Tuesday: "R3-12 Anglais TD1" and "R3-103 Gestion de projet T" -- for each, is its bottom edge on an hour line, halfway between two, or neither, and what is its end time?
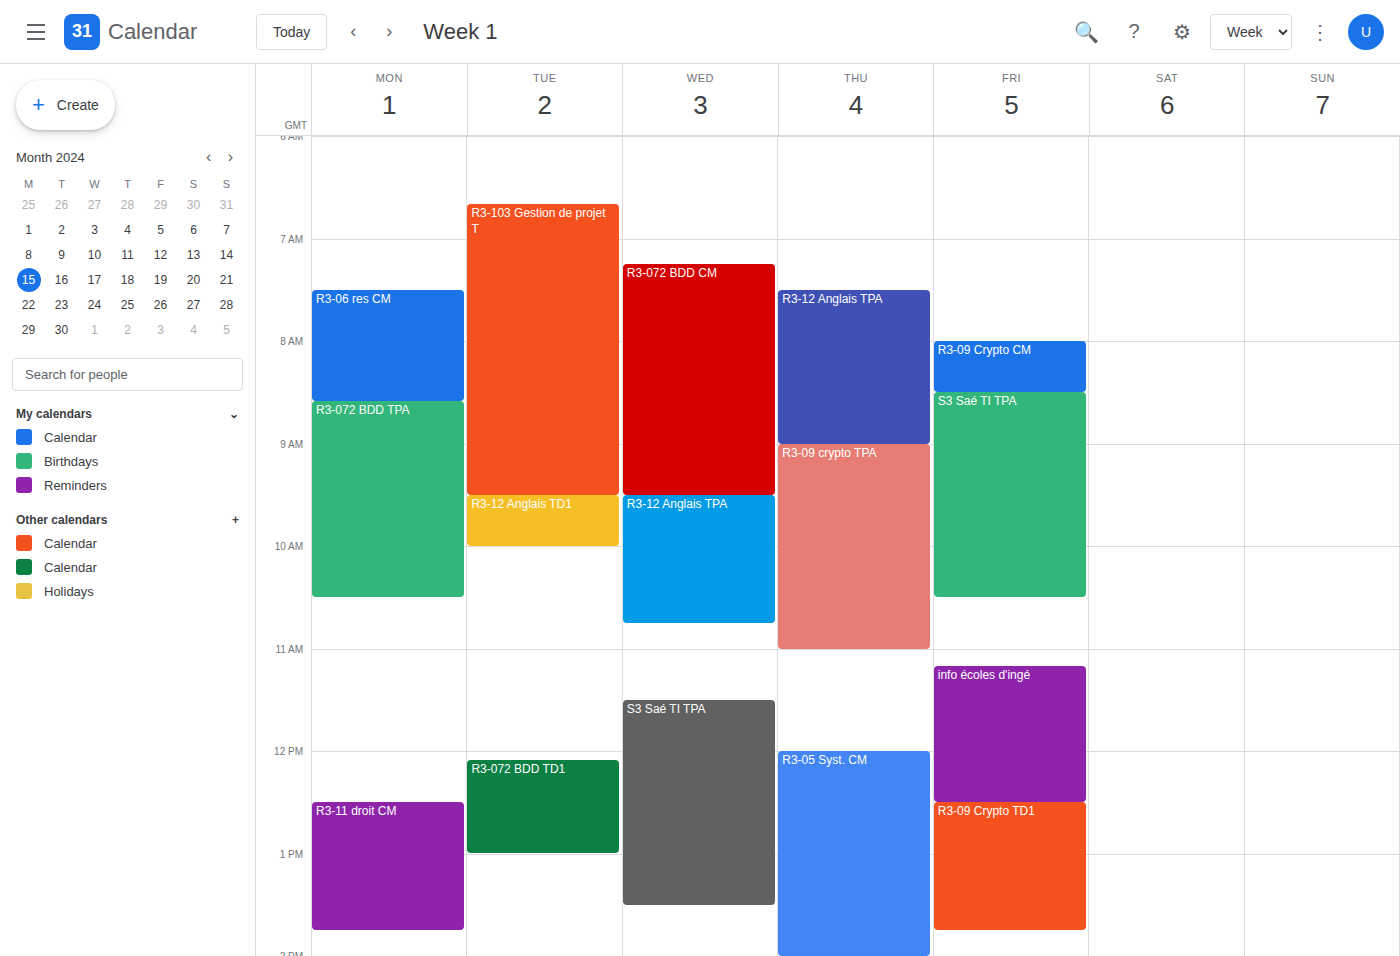
"R3-12 Anglais TD1": 10:00 AM, exactly on the 10 AM line. "R3-103 Gestion de projet T": 9:30 AM, halfway between the 9 AM and 10 AM lines.